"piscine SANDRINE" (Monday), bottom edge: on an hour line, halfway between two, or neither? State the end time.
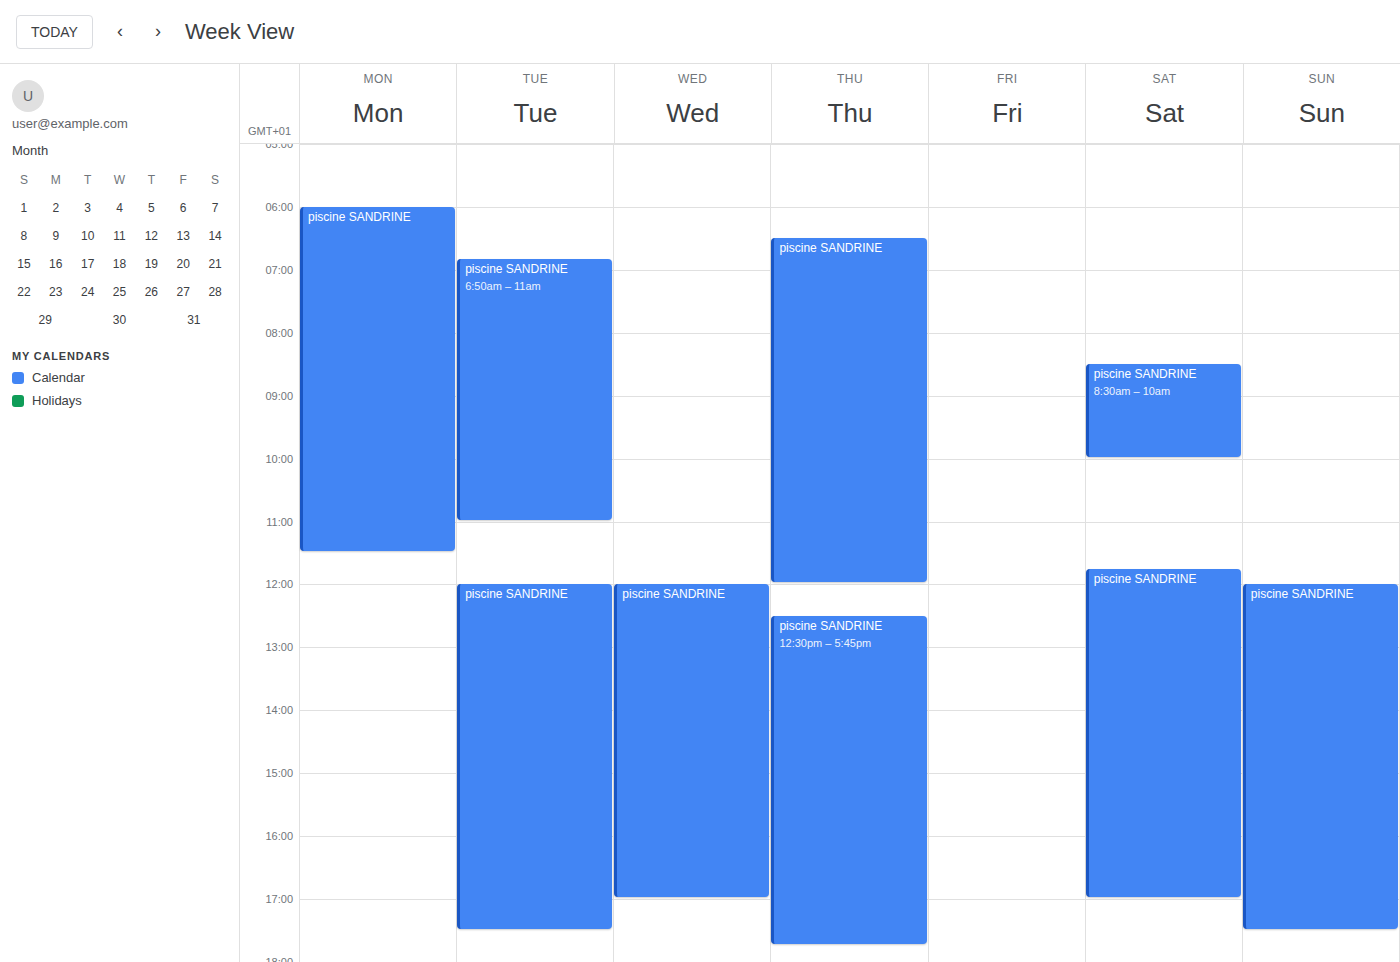
11:30 AM -- halfway between the 11 AM and 12 PM lines.